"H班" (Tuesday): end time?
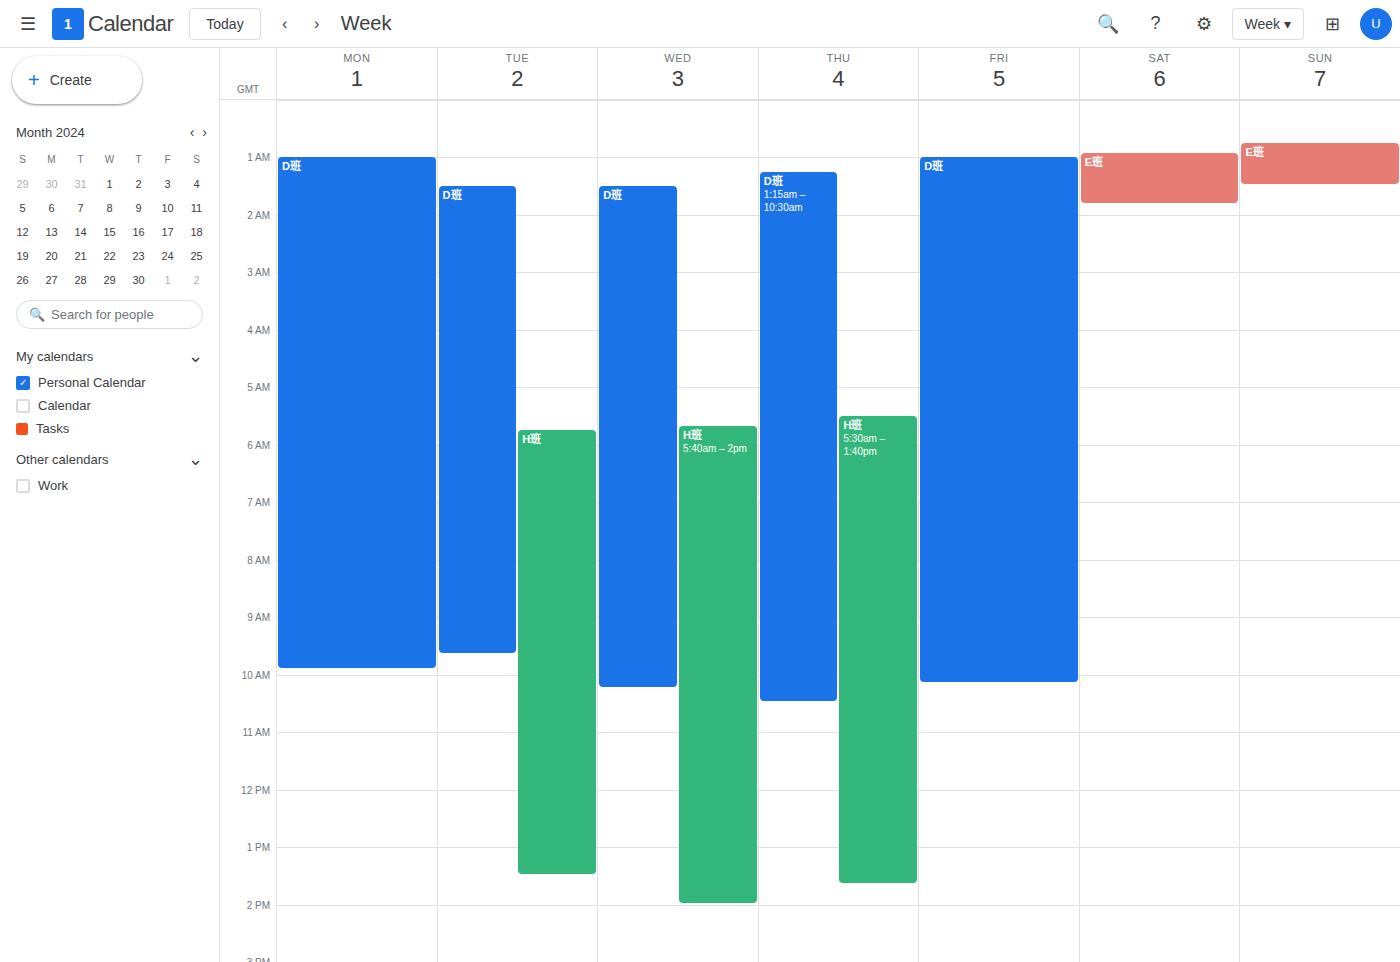
1:30 PM